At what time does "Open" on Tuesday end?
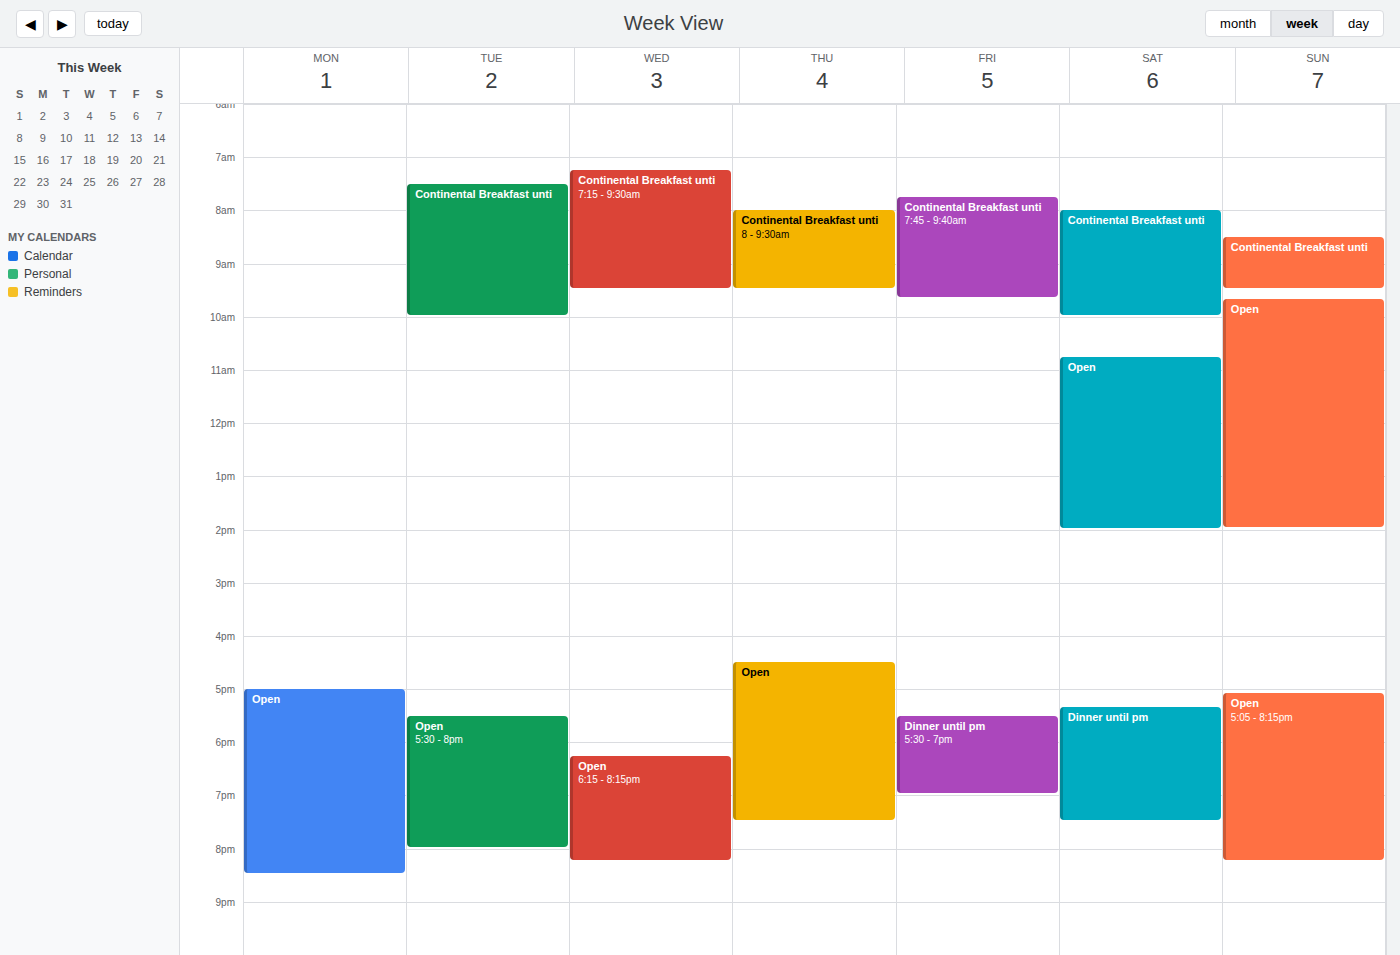
20:00